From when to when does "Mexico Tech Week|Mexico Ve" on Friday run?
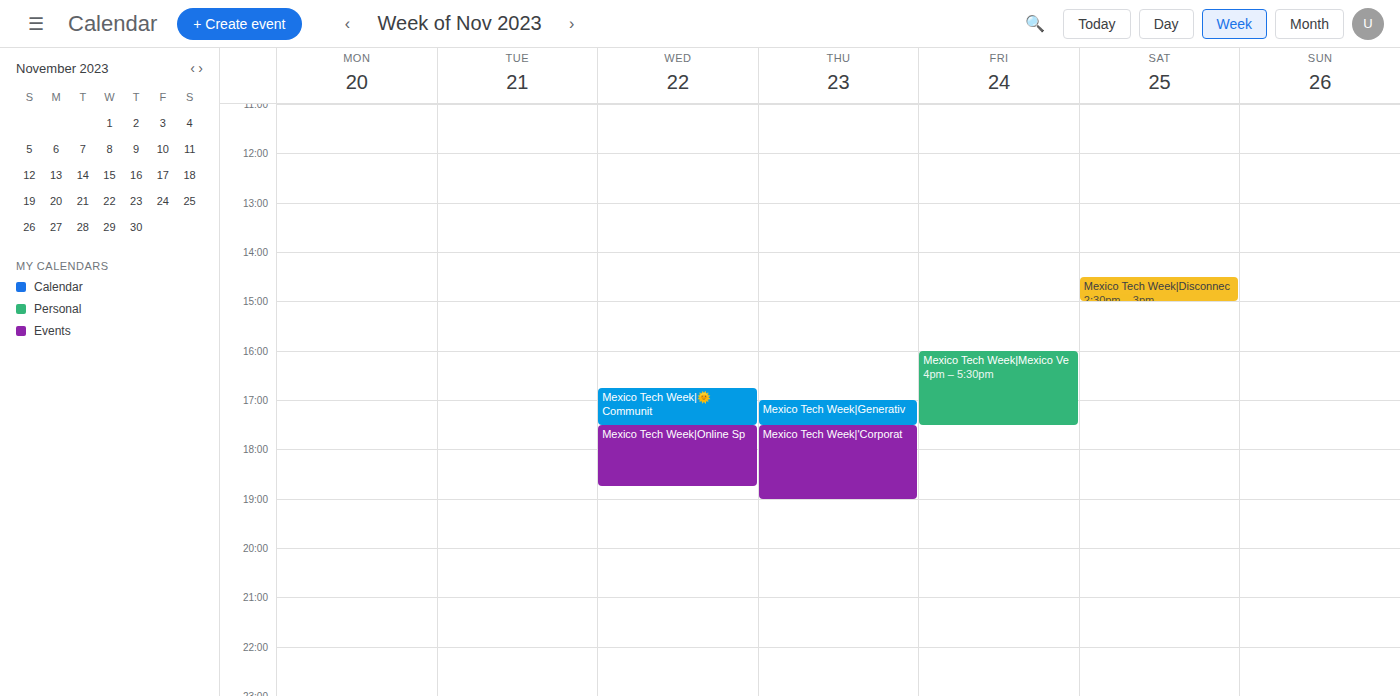
4:00 PM to 5:30 PM